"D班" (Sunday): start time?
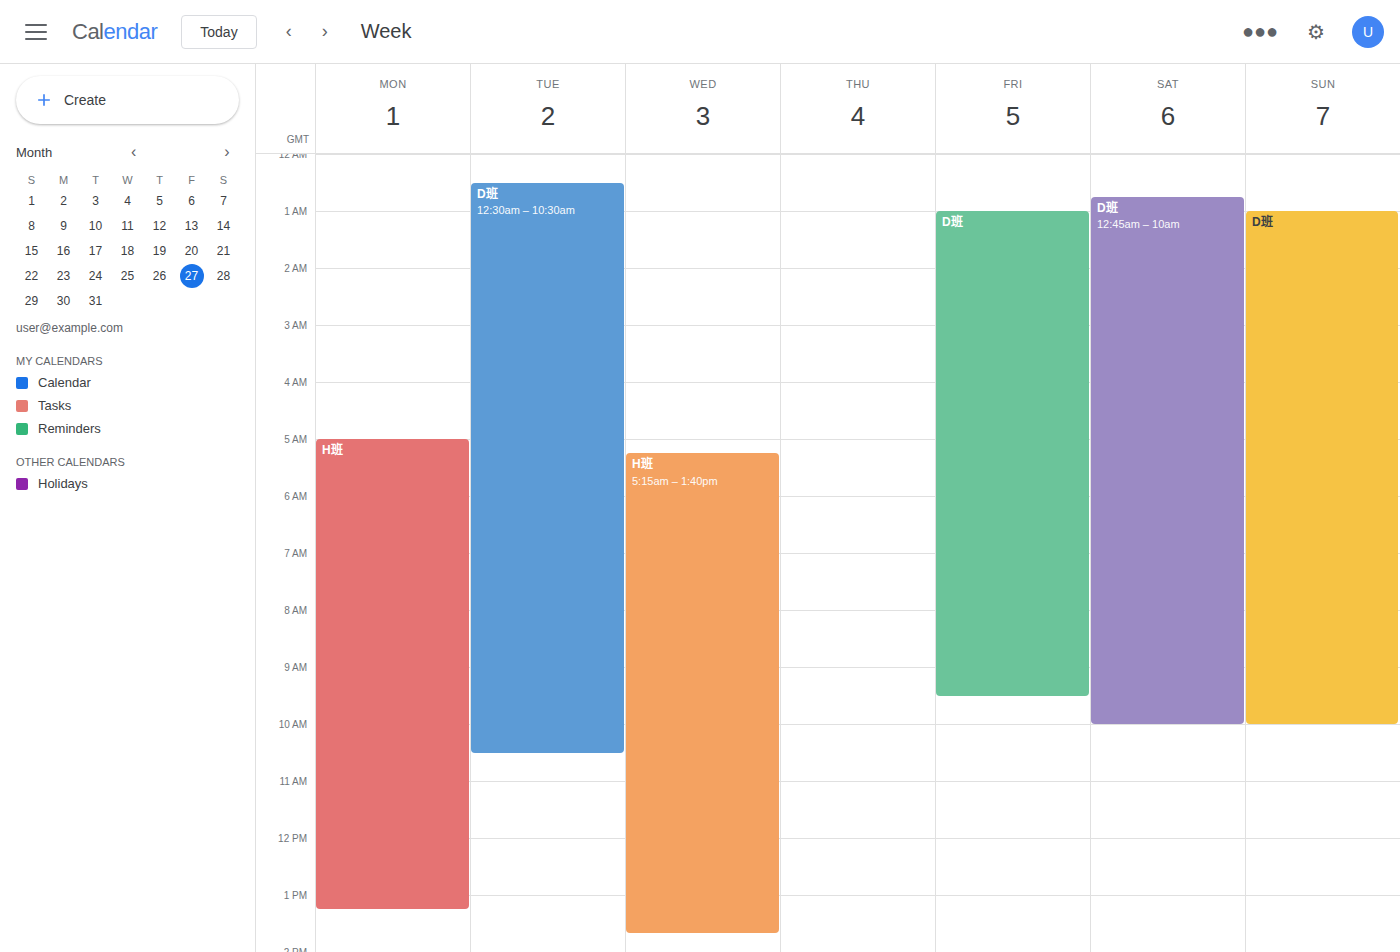
1:00 AM